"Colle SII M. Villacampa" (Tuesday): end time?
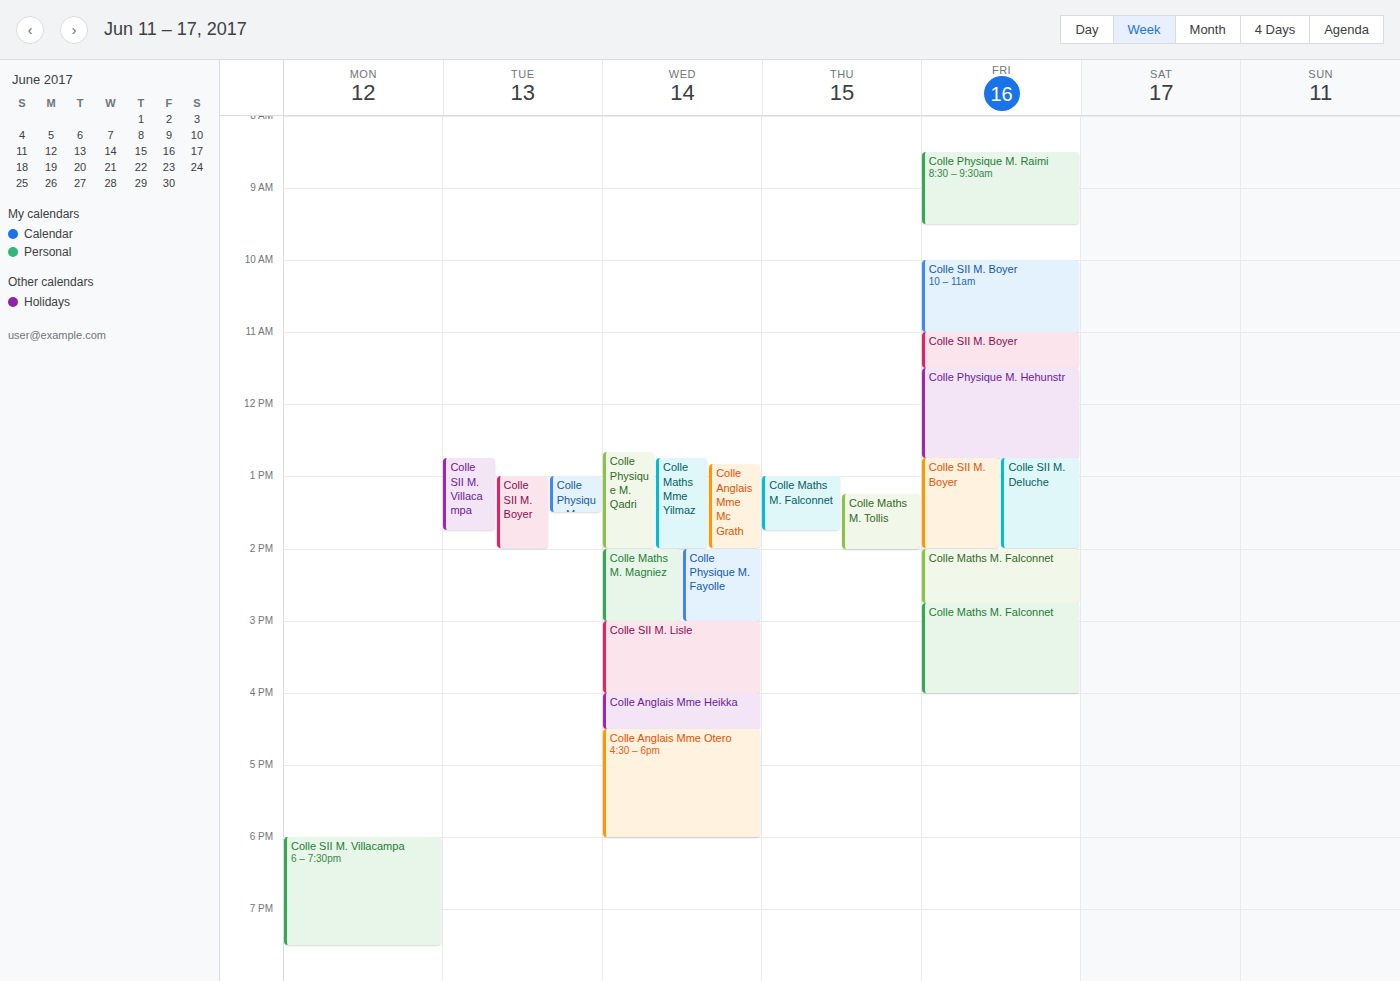
1:45 PM